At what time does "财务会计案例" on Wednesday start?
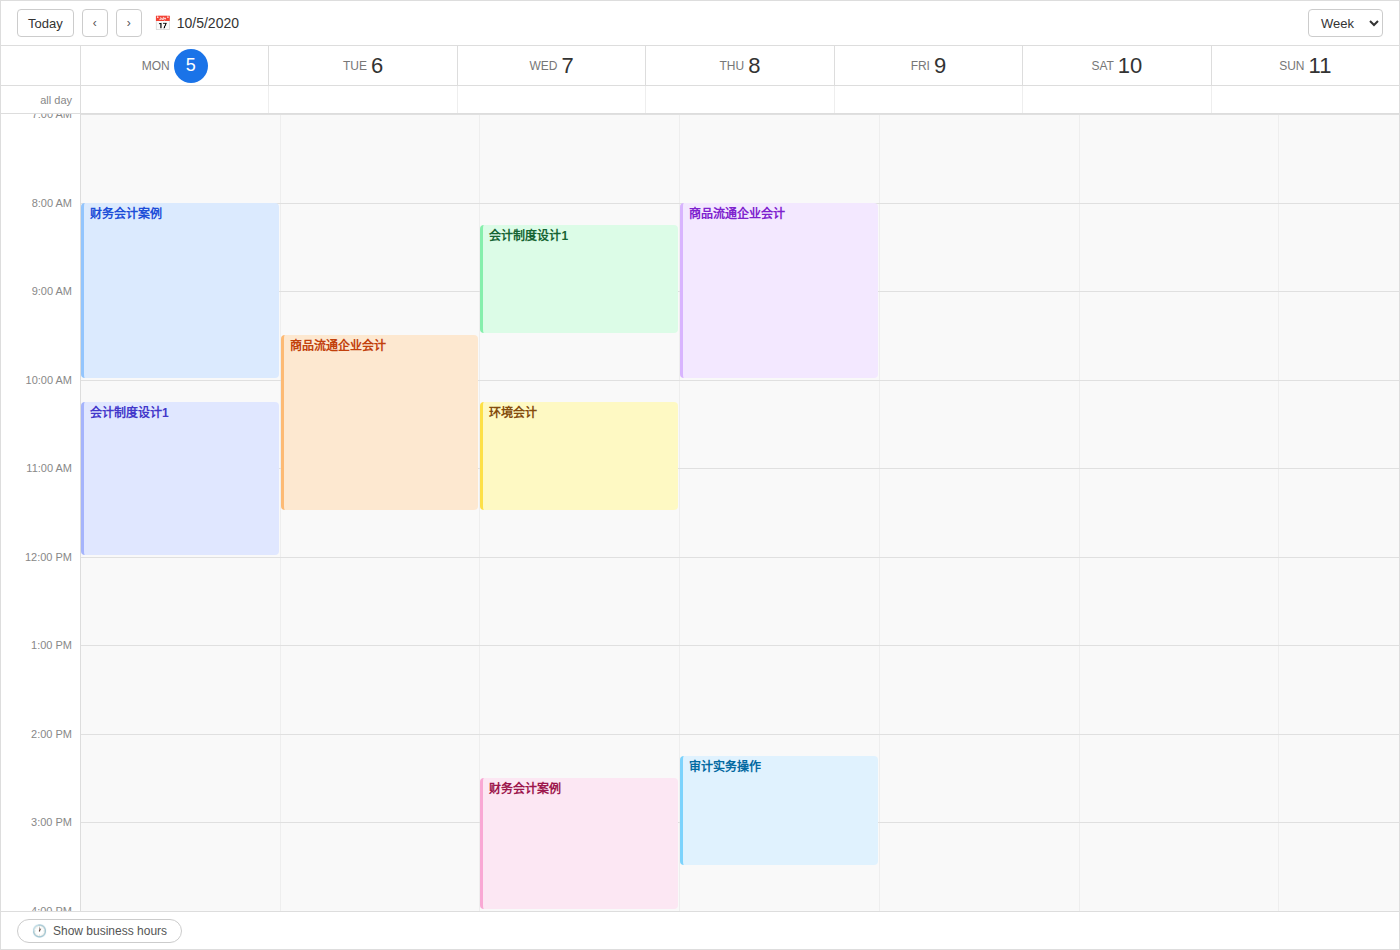
2:30 PM